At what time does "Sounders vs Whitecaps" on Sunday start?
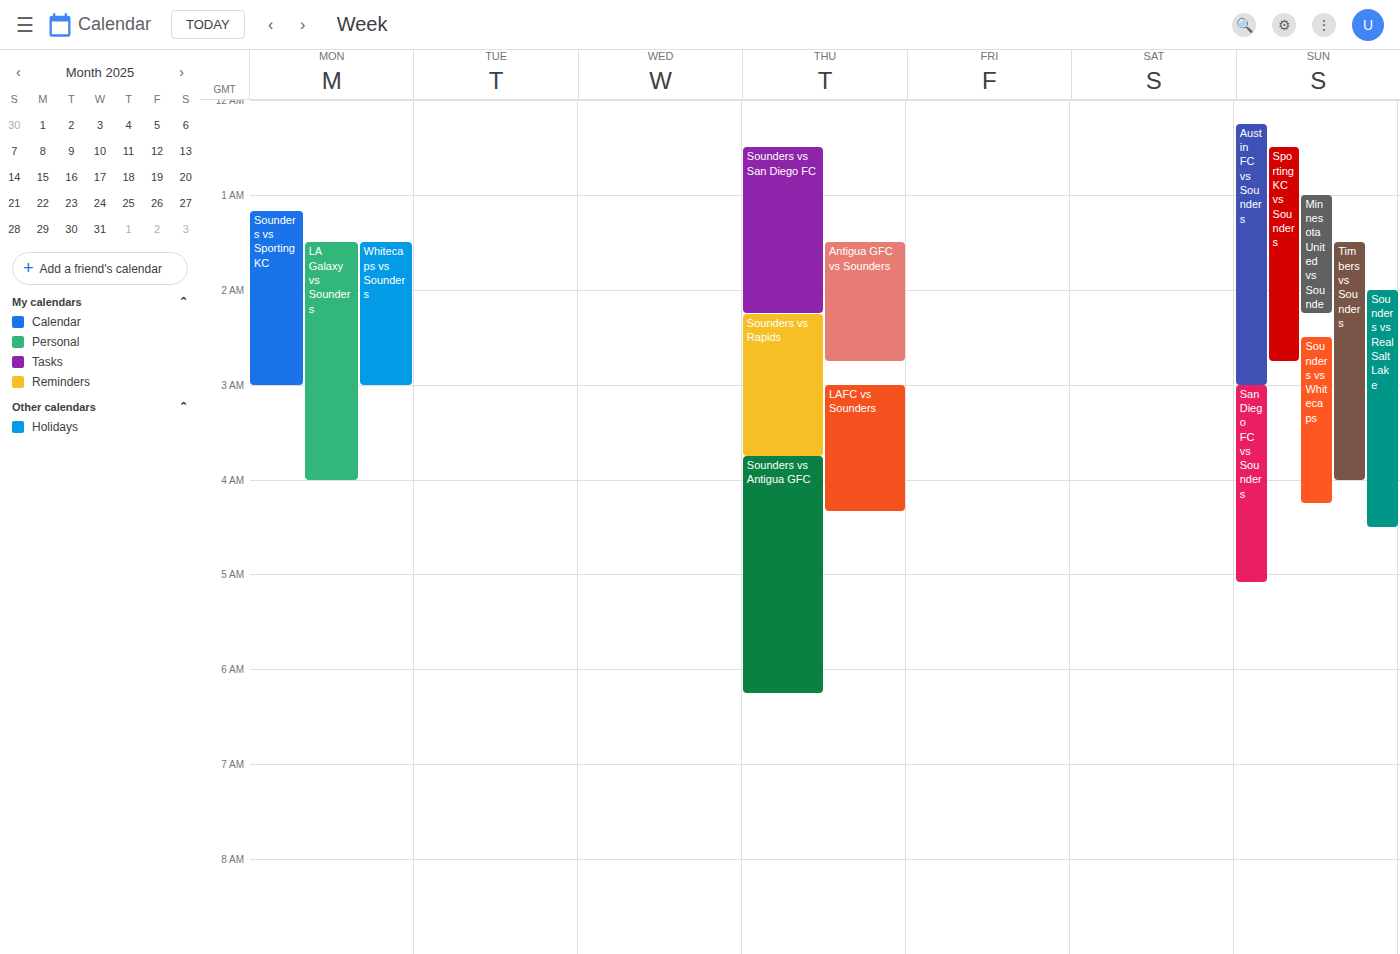
2:30 AM